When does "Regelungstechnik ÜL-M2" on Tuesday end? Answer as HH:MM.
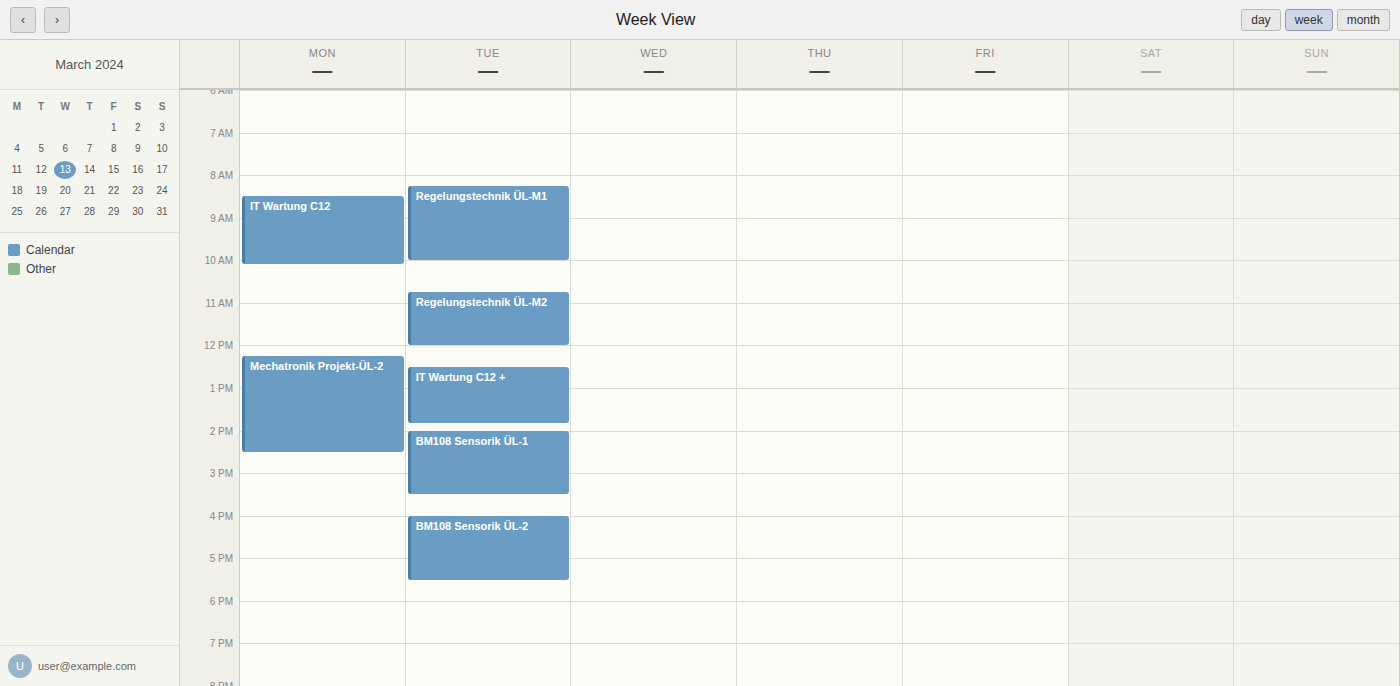
12:00